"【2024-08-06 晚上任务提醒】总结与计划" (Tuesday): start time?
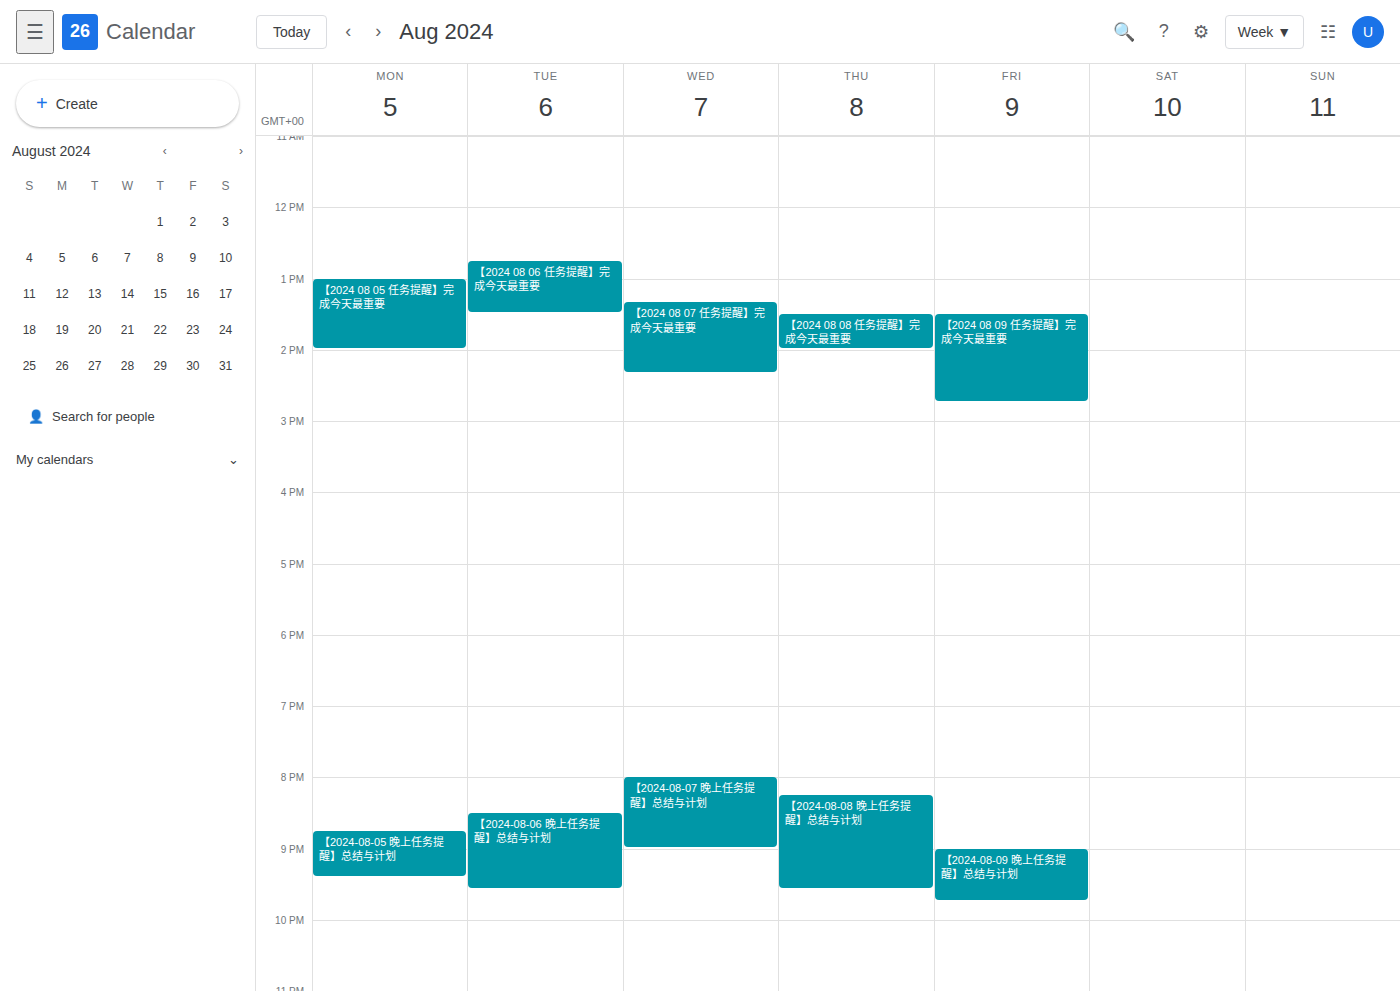
20:30